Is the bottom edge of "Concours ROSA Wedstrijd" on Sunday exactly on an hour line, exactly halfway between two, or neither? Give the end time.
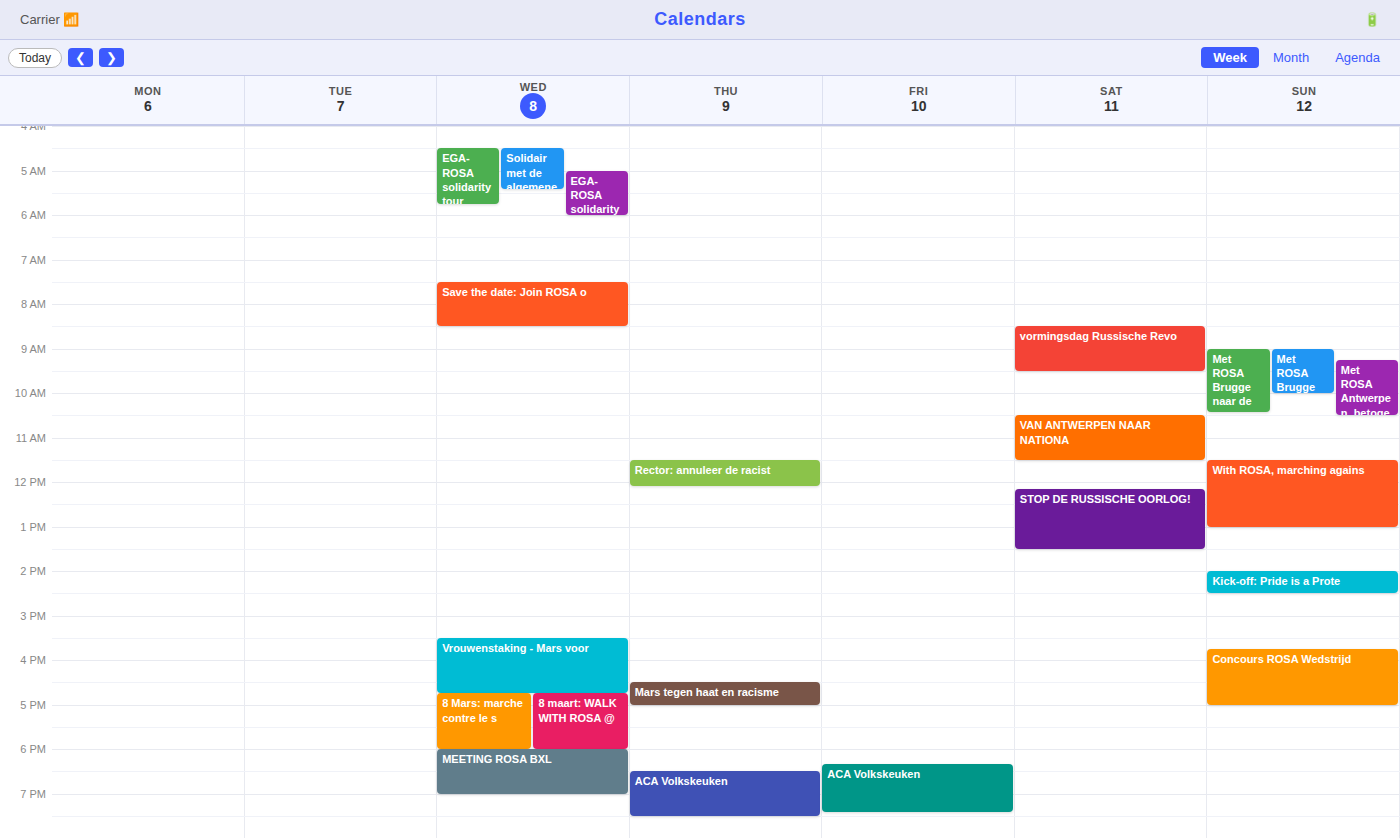
5:00 PM -- exactly on the 5 PM line.